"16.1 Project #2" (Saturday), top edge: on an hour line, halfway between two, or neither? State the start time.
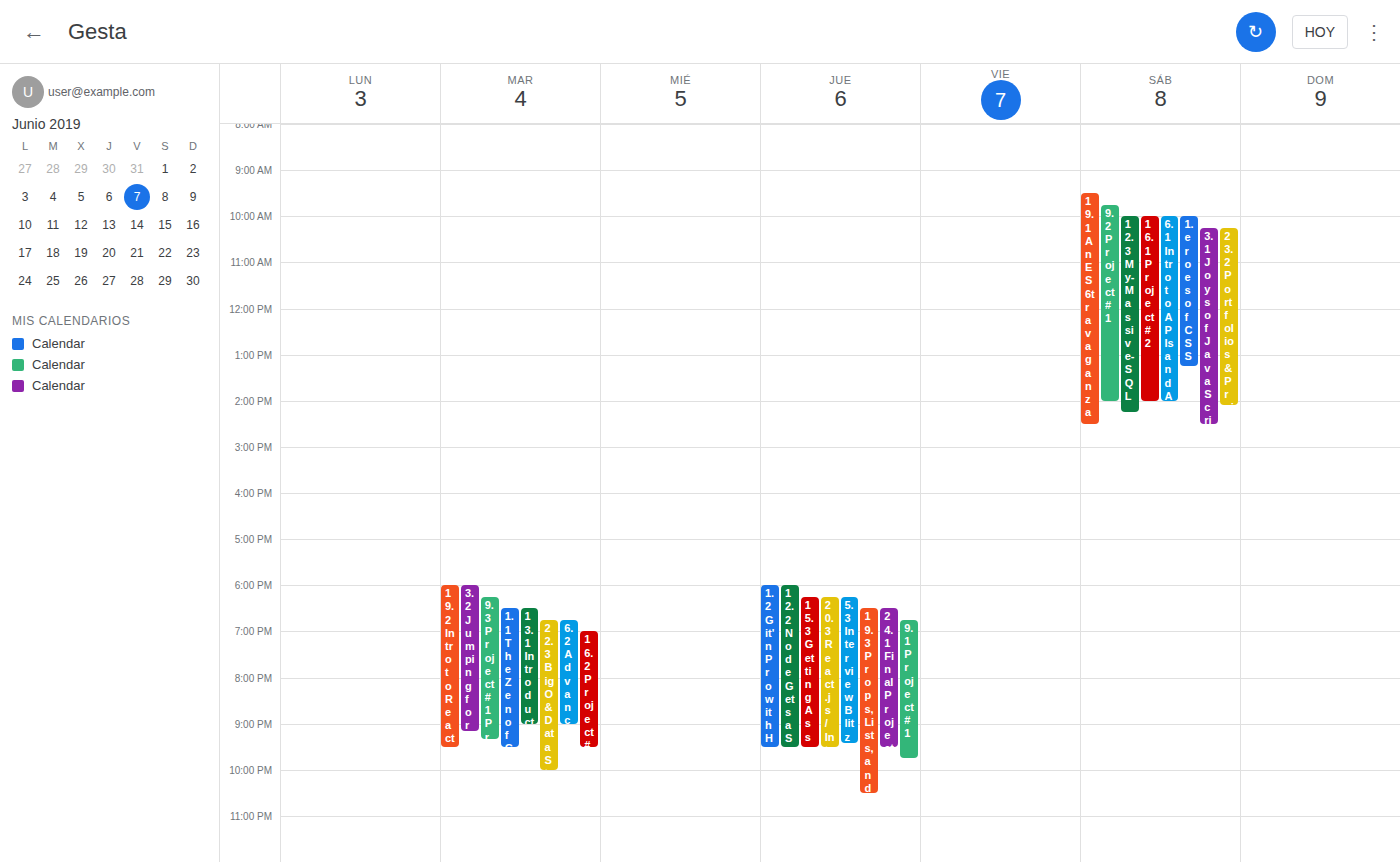
10:00 -- exactly on the 10:00 line.